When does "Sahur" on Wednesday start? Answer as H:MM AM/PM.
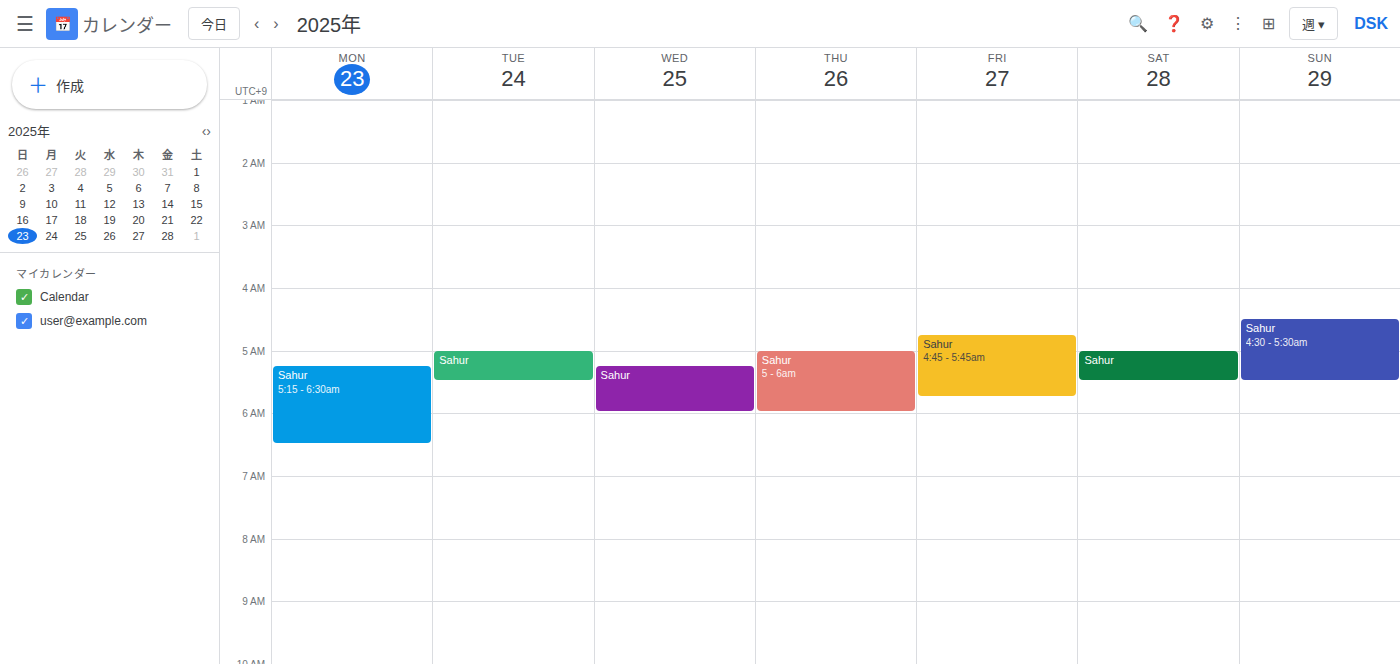
5:15 AM